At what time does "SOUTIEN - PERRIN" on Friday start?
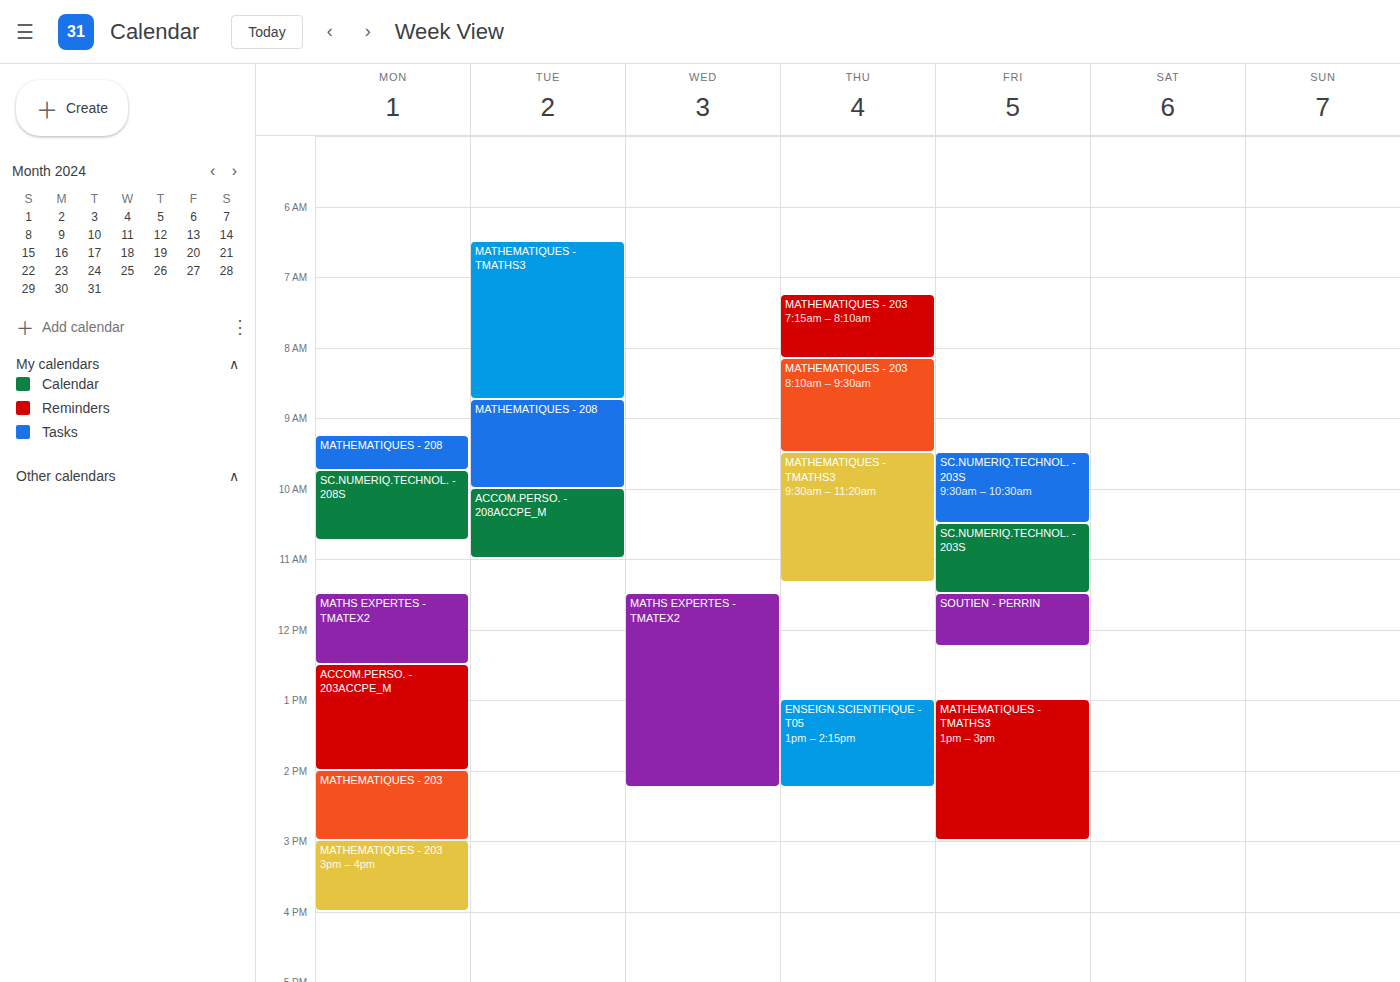
11:30 AM